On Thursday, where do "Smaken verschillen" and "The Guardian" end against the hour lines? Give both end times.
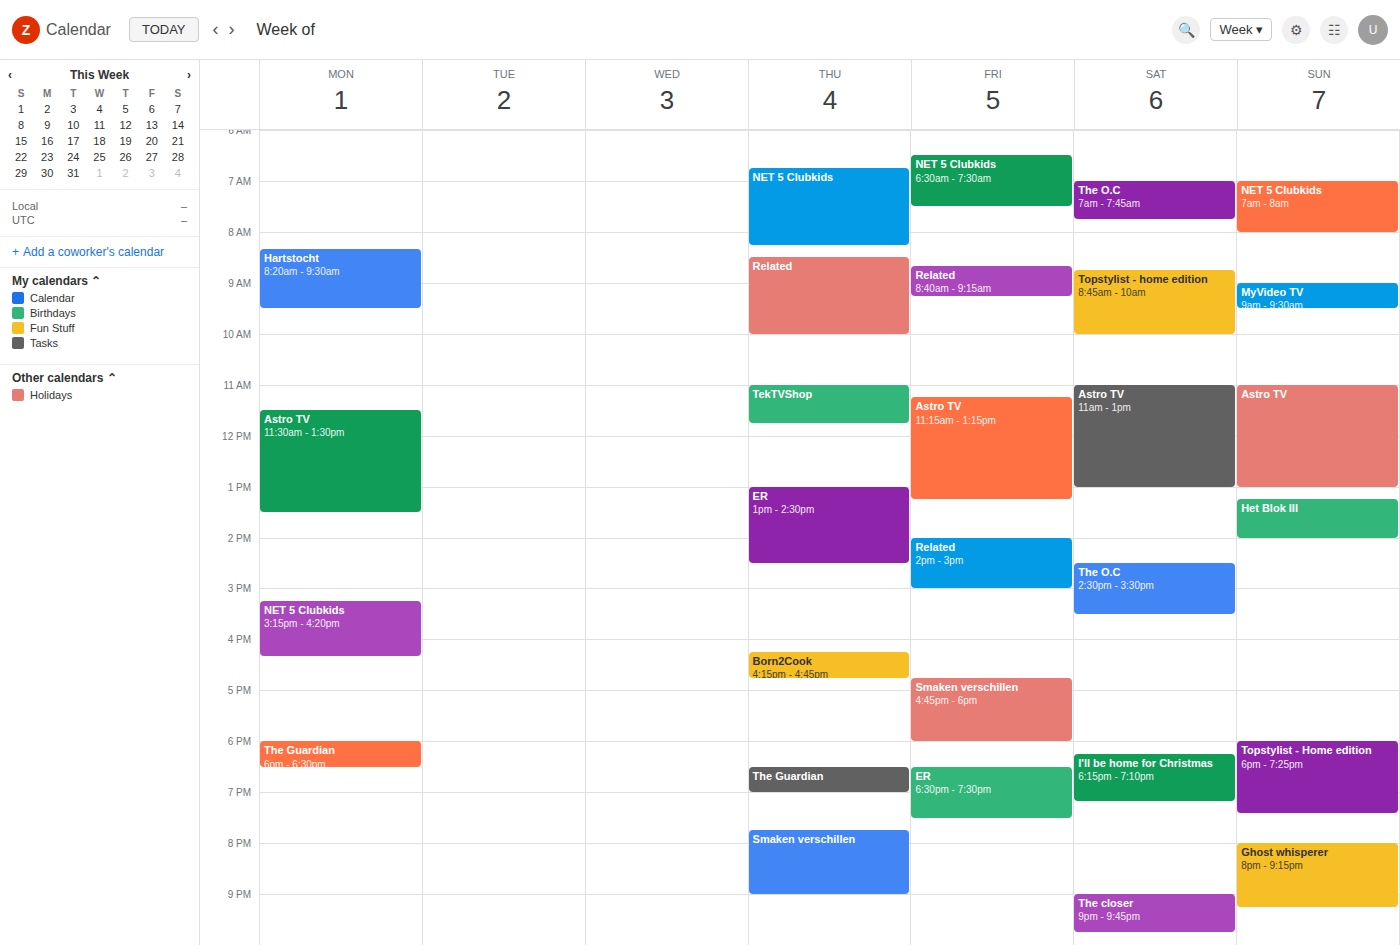
"Smaken verschillen": 9:00 PM, exactly on the 9 PM line. "The Guardian": 7:00 PM, exactly on the 7 PM line.